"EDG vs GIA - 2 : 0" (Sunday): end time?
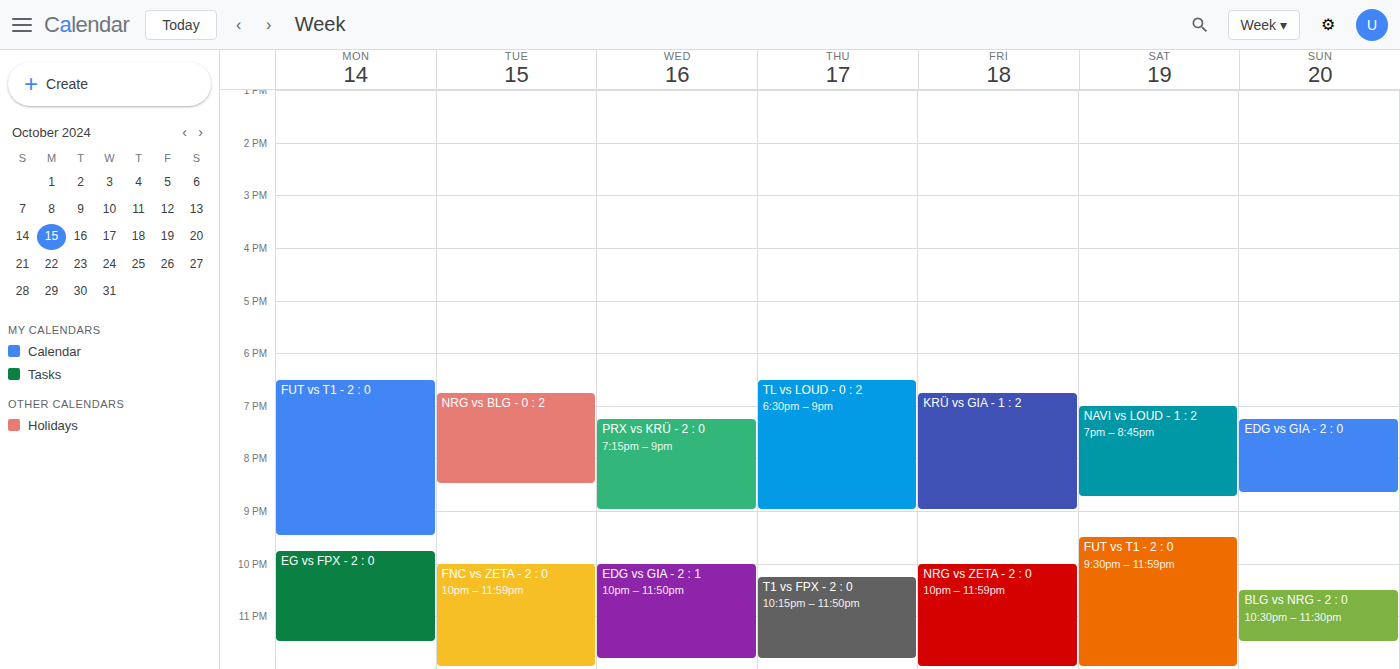
8:40 PM